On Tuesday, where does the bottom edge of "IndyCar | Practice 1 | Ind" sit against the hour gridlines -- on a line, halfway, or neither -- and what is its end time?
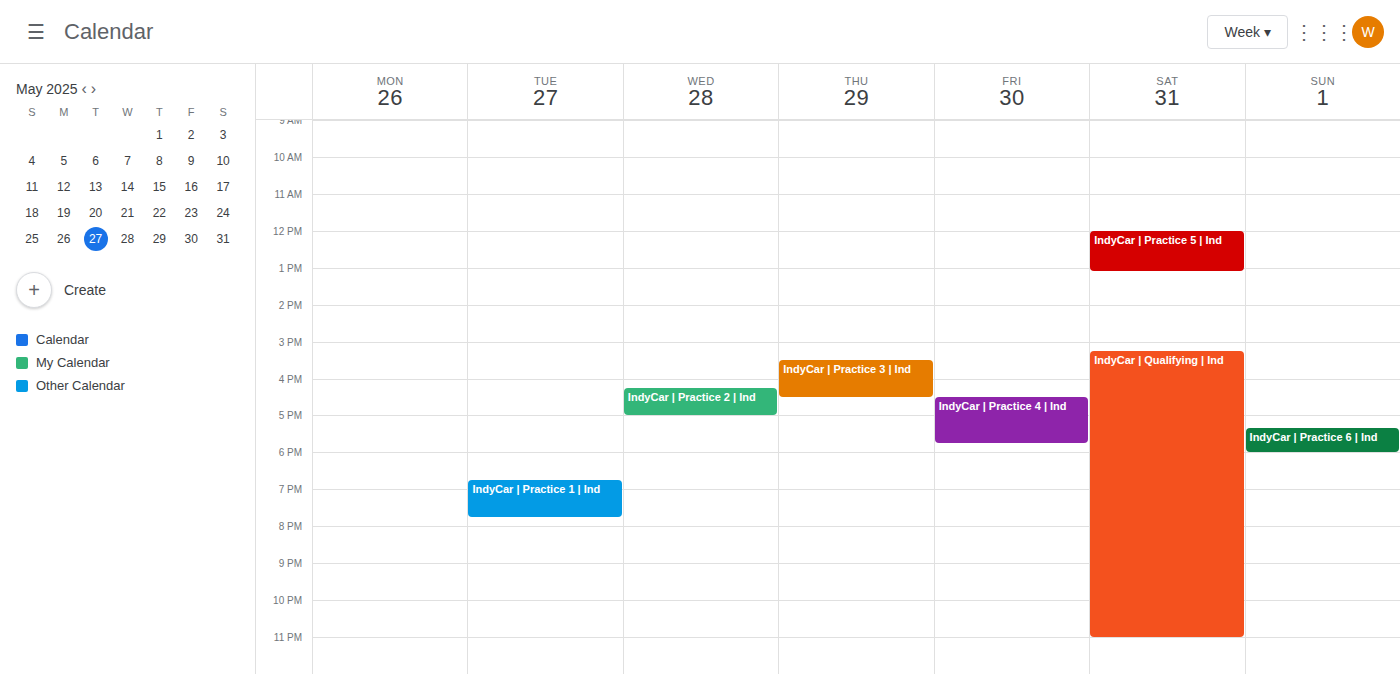
7:45 PM -- neither: three quarters of the way from the 7 PM line to the 8 PM line.